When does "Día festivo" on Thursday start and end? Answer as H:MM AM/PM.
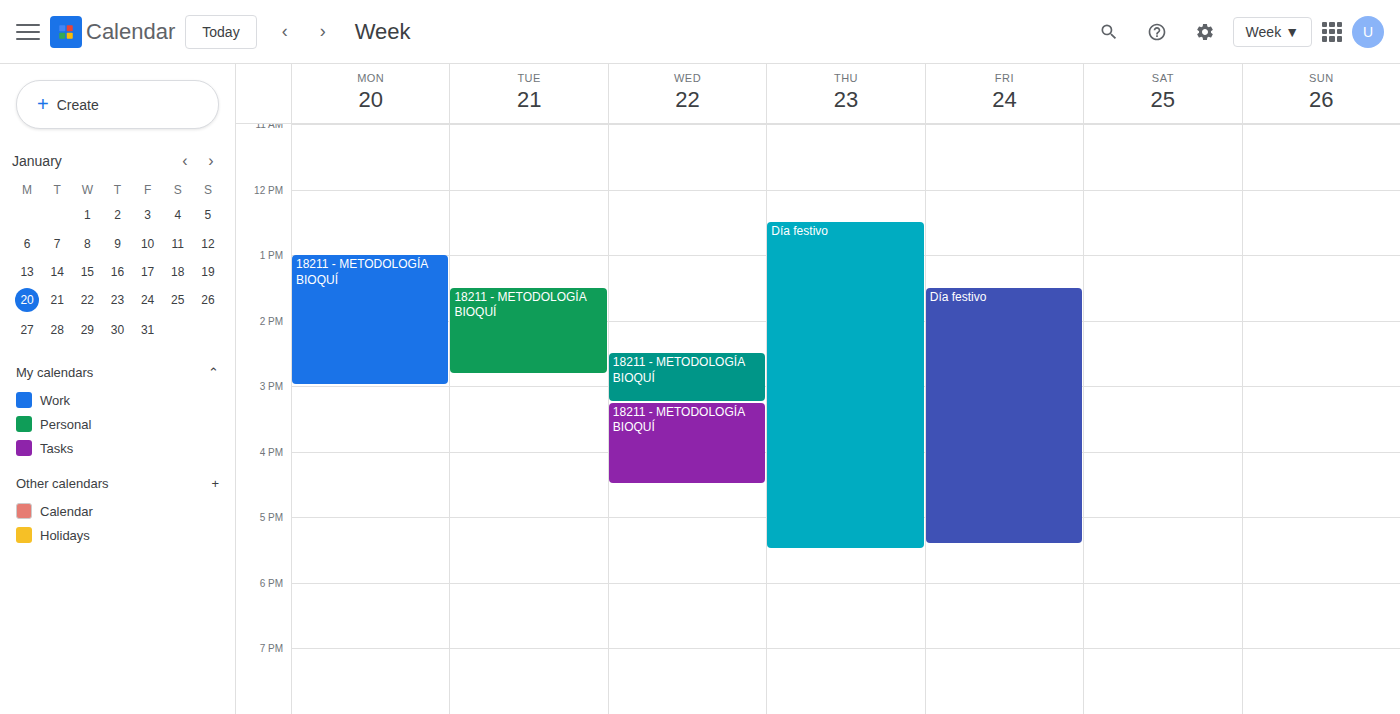
12:30 PM to 5:30 PM